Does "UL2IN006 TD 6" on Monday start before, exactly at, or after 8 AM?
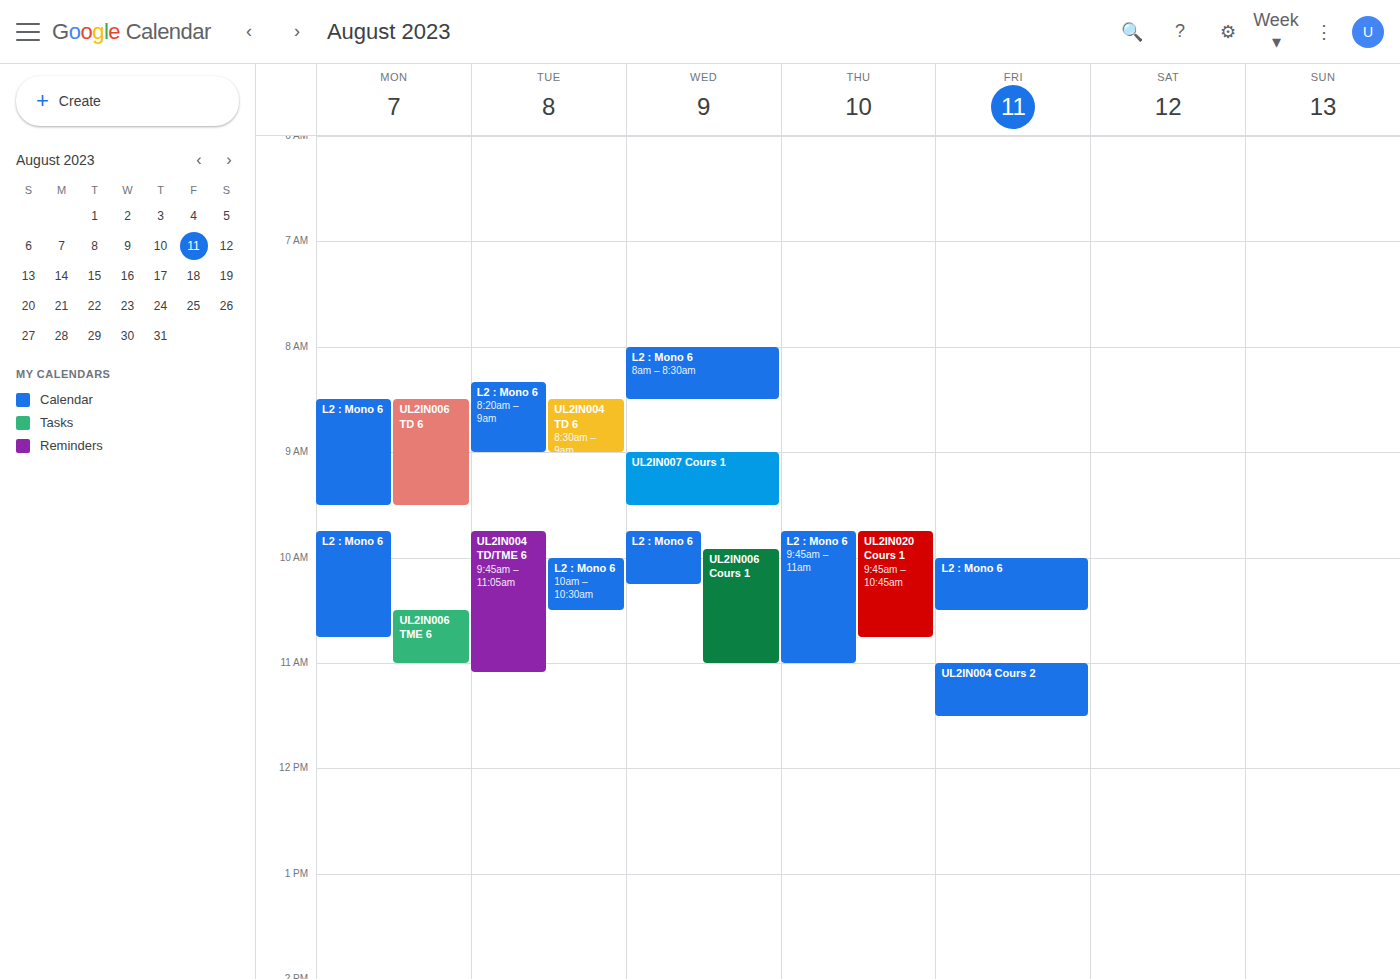
8:30 AM -- after 8 AM, 30 minutes below the 8 AM line.